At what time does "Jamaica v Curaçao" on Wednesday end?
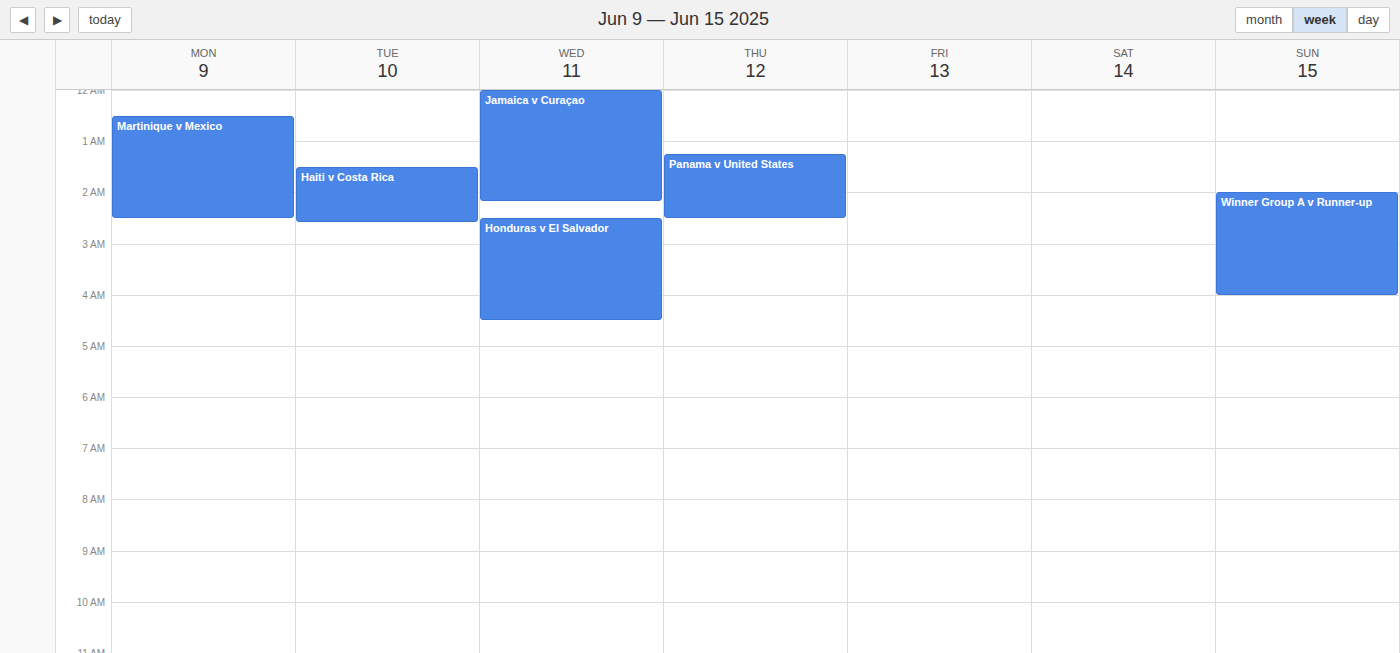
02:10